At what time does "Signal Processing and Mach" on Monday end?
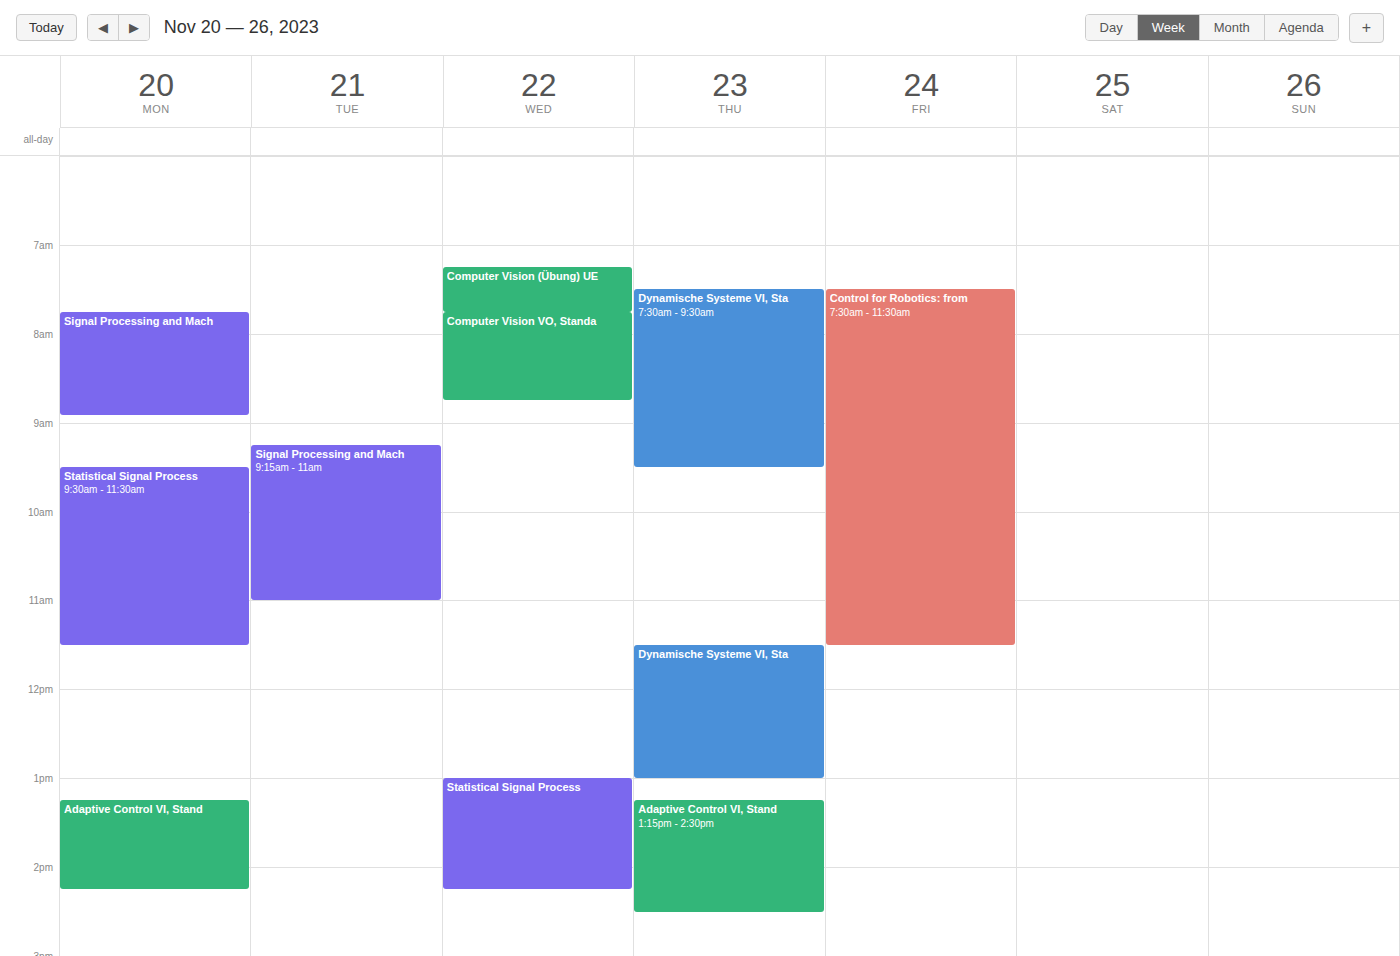
8:55 AM